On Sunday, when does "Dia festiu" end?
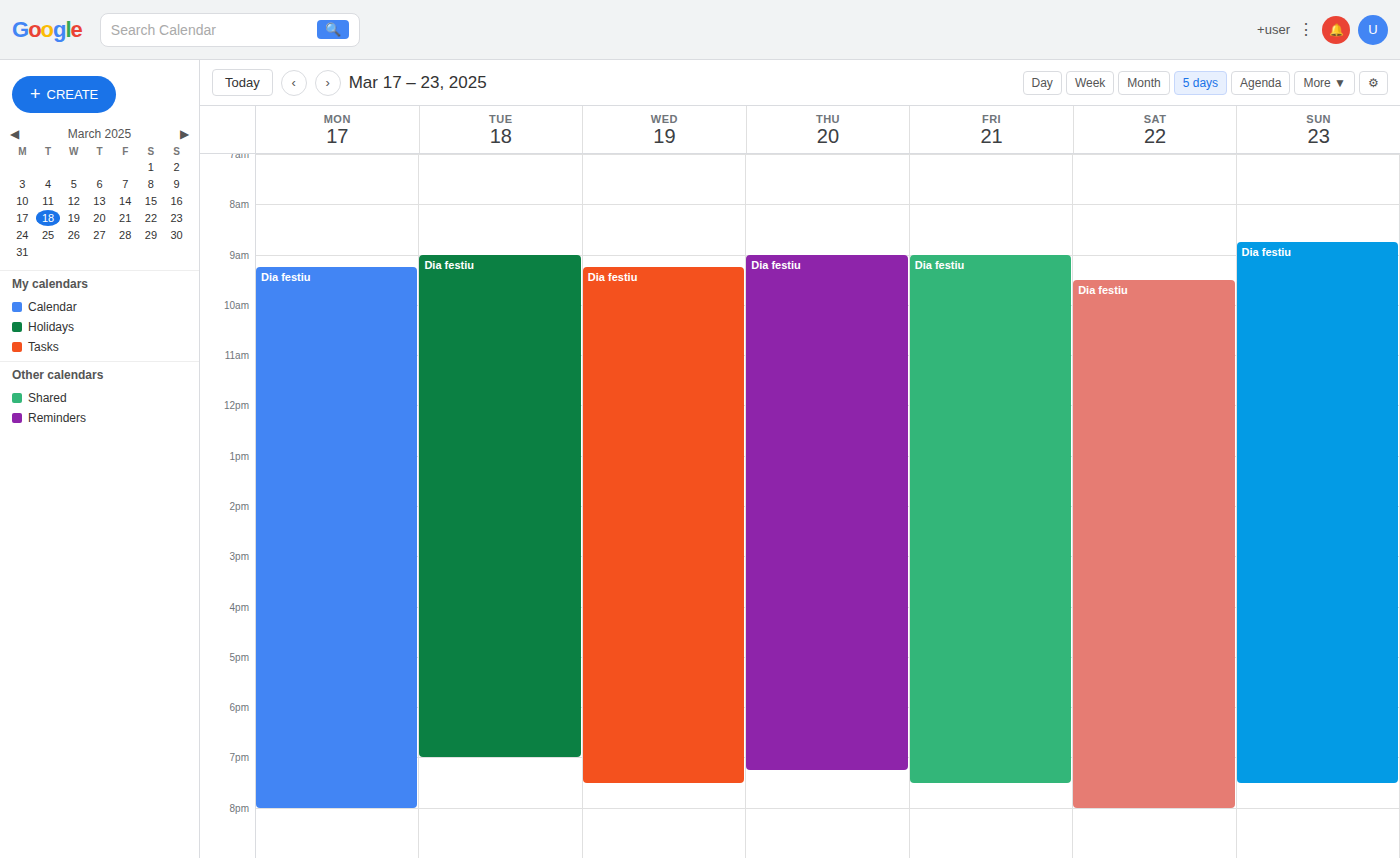
7:30 PM